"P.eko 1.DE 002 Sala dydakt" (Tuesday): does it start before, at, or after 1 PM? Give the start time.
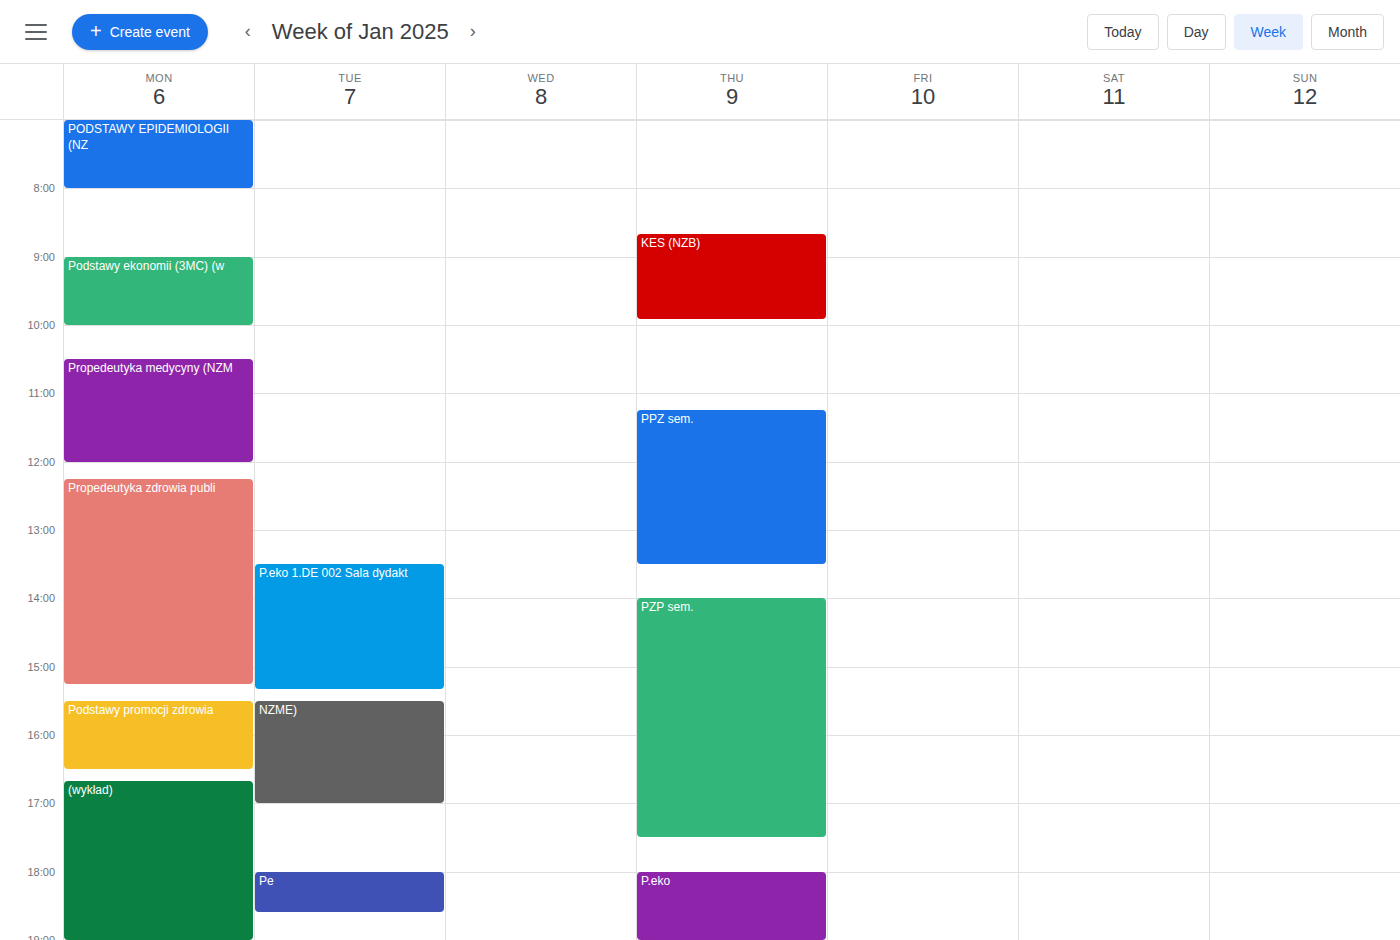
1:30 PM -- after 1 PM, 30 minutes below the 1 PM line.